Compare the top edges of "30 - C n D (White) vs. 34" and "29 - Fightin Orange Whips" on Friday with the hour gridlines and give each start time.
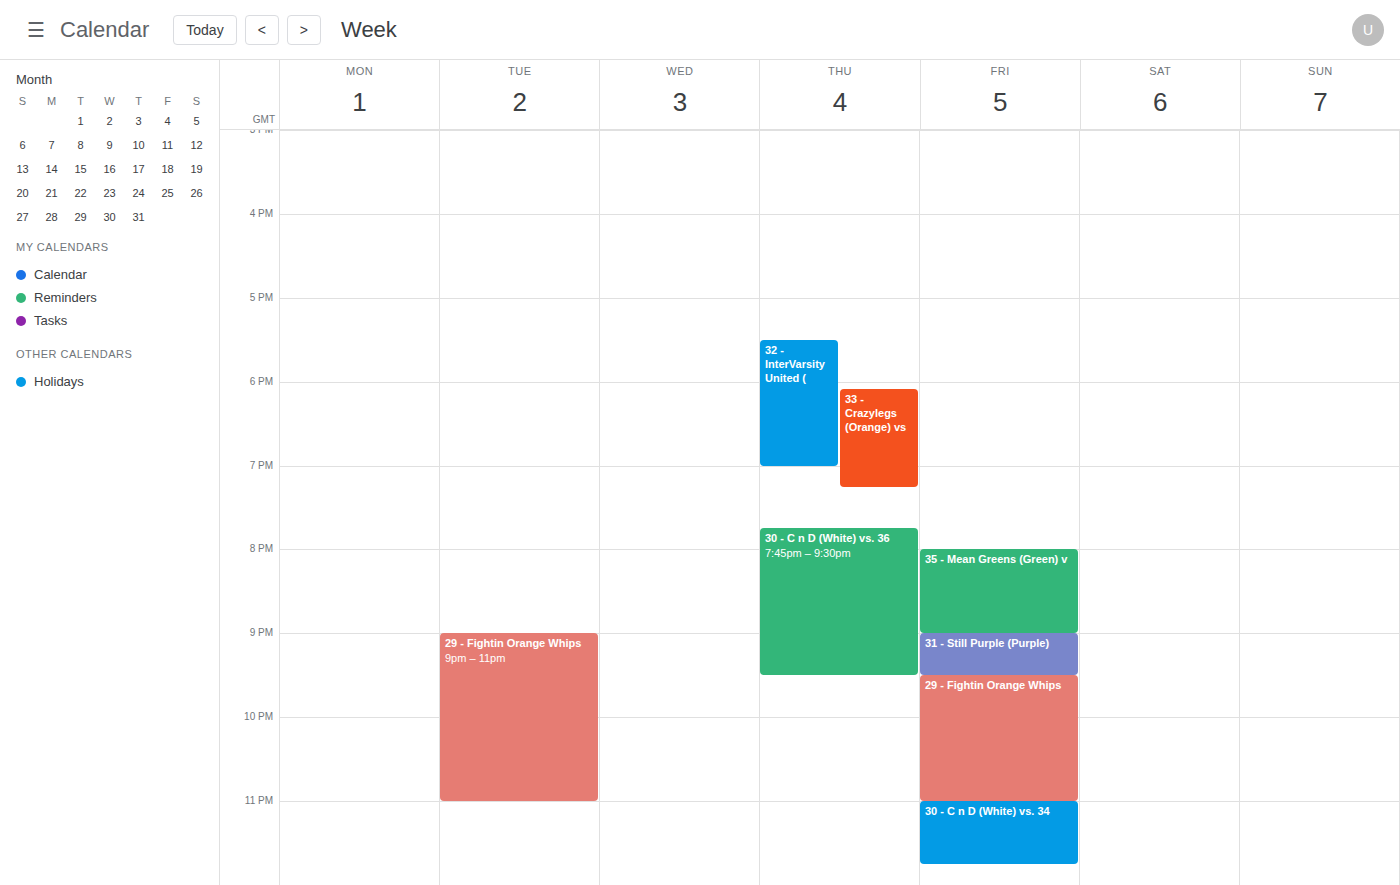
"30 - C n D (White) vs. 34": 23:00, exactly on the 23:00 line. "29 - Fightin Orange Whips": 21:30, halfway between the 21:00 and 22:00 lines.